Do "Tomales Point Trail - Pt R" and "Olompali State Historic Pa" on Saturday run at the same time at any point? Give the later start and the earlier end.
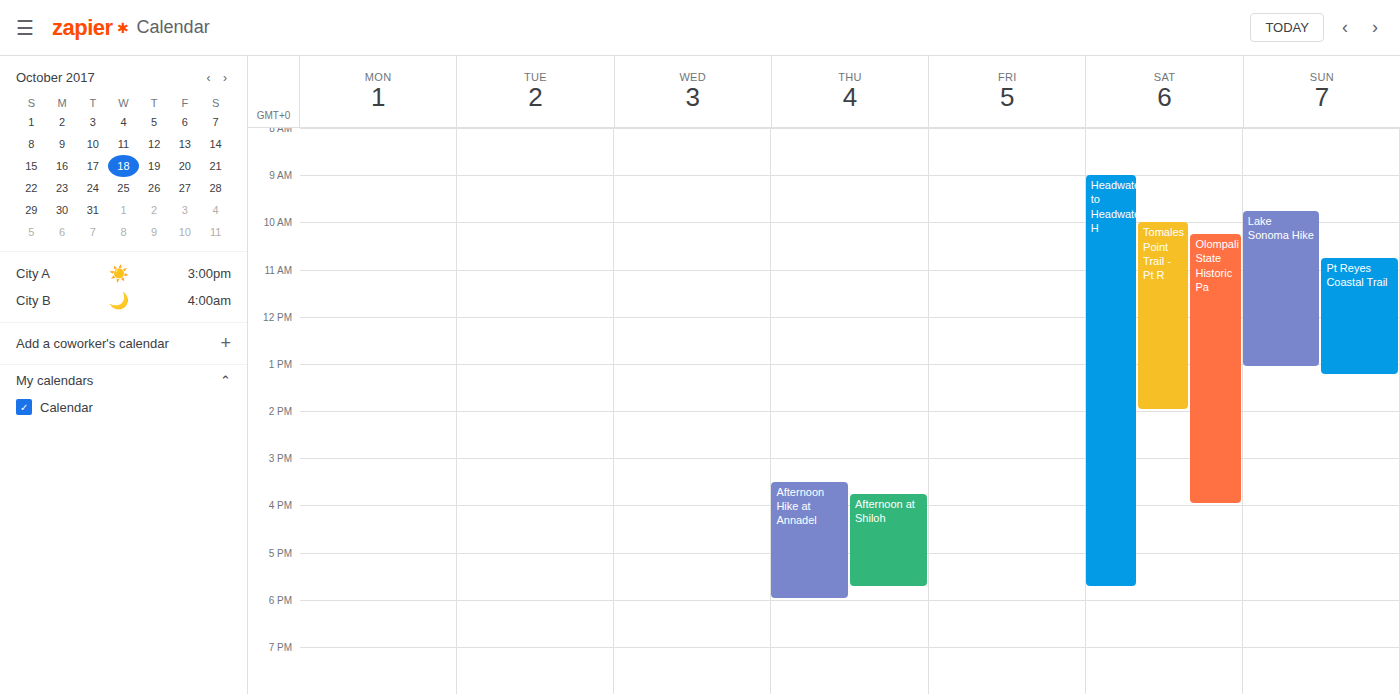
"Olompali State Historic Pa" starts at 10:15 AM, before "Tomales Point Trail - Pt R" ends at 2:00 PM -- they overlap.